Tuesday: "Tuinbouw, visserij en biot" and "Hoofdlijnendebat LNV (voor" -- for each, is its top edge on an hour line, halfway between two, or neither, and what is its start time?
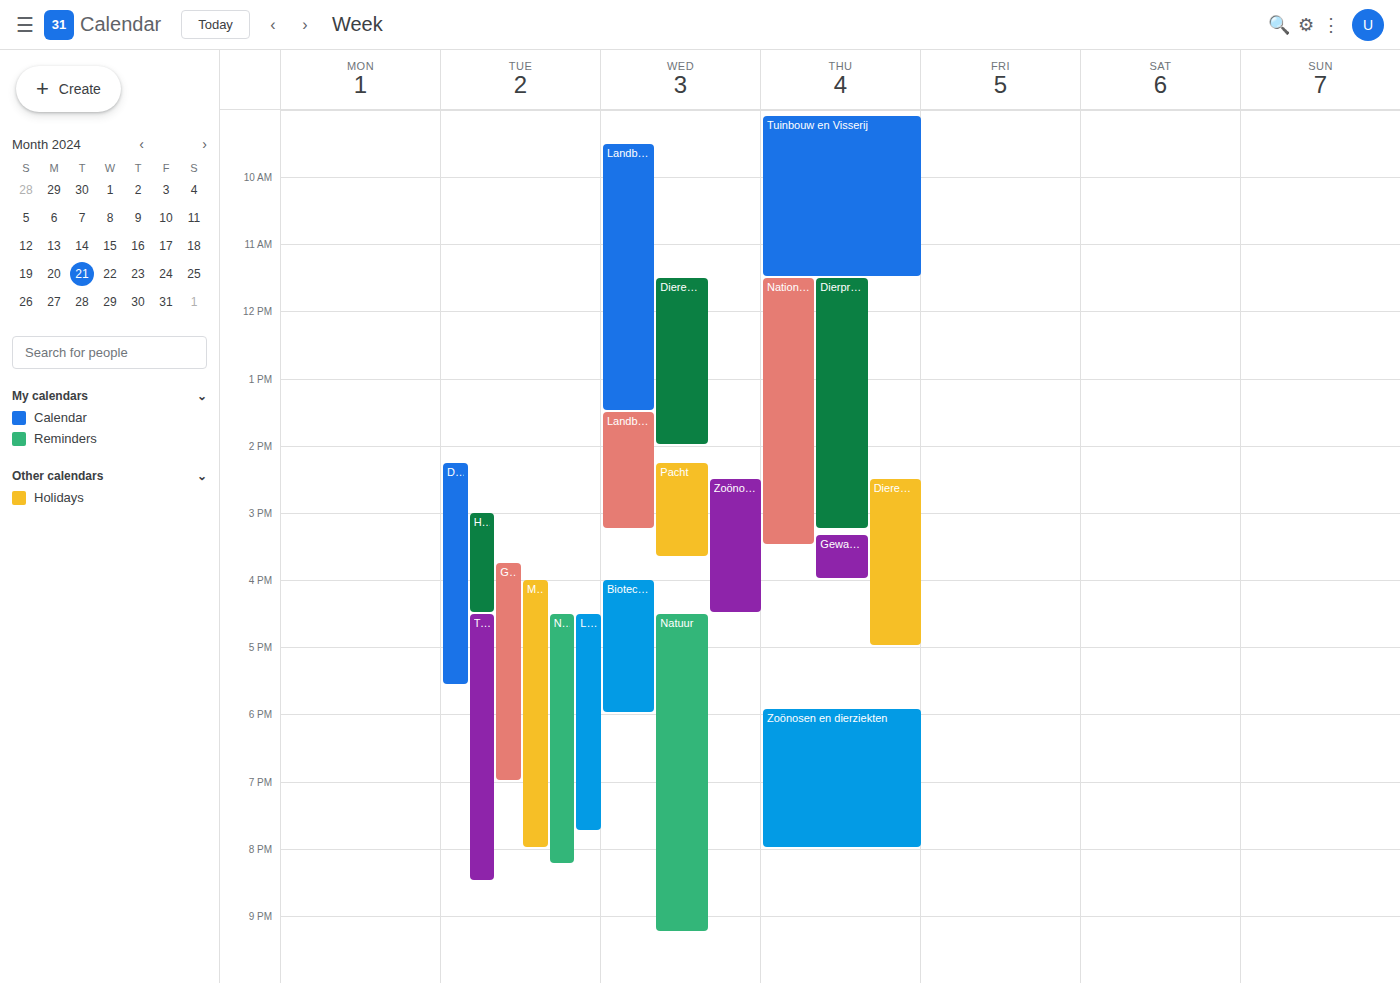
"Tuinbouw, visserij en biot": 16:30, halfway between the 16:00 and 17:00 lines. "Hoofdlijnendebat LNV (voor": 15:00, exactly on the 15:00 line.